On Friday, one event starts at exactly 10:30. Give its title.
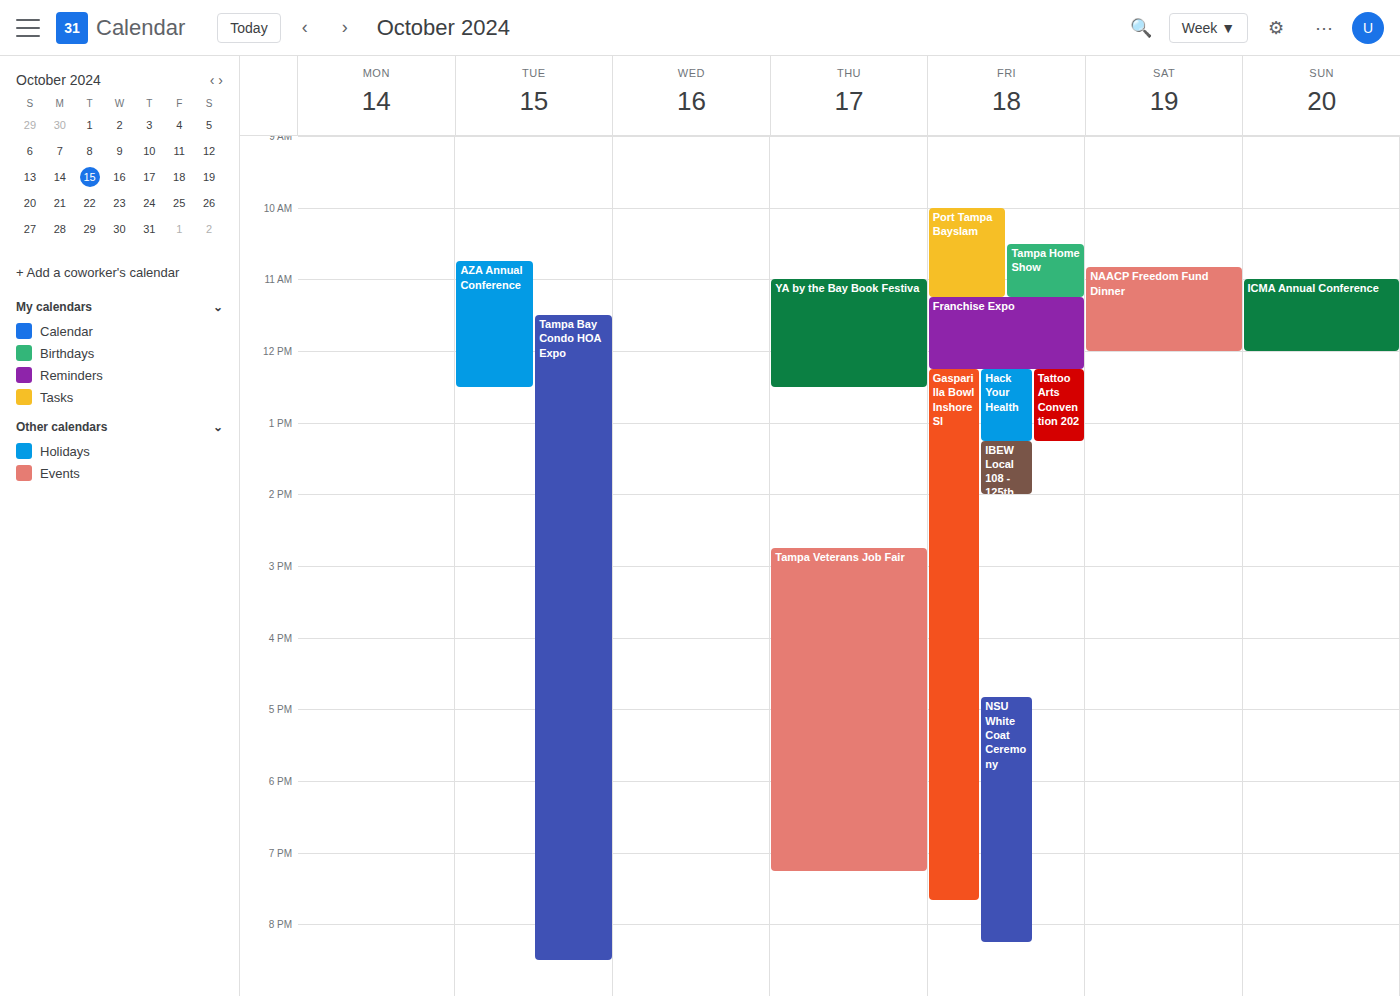
"Tampa Home Show"